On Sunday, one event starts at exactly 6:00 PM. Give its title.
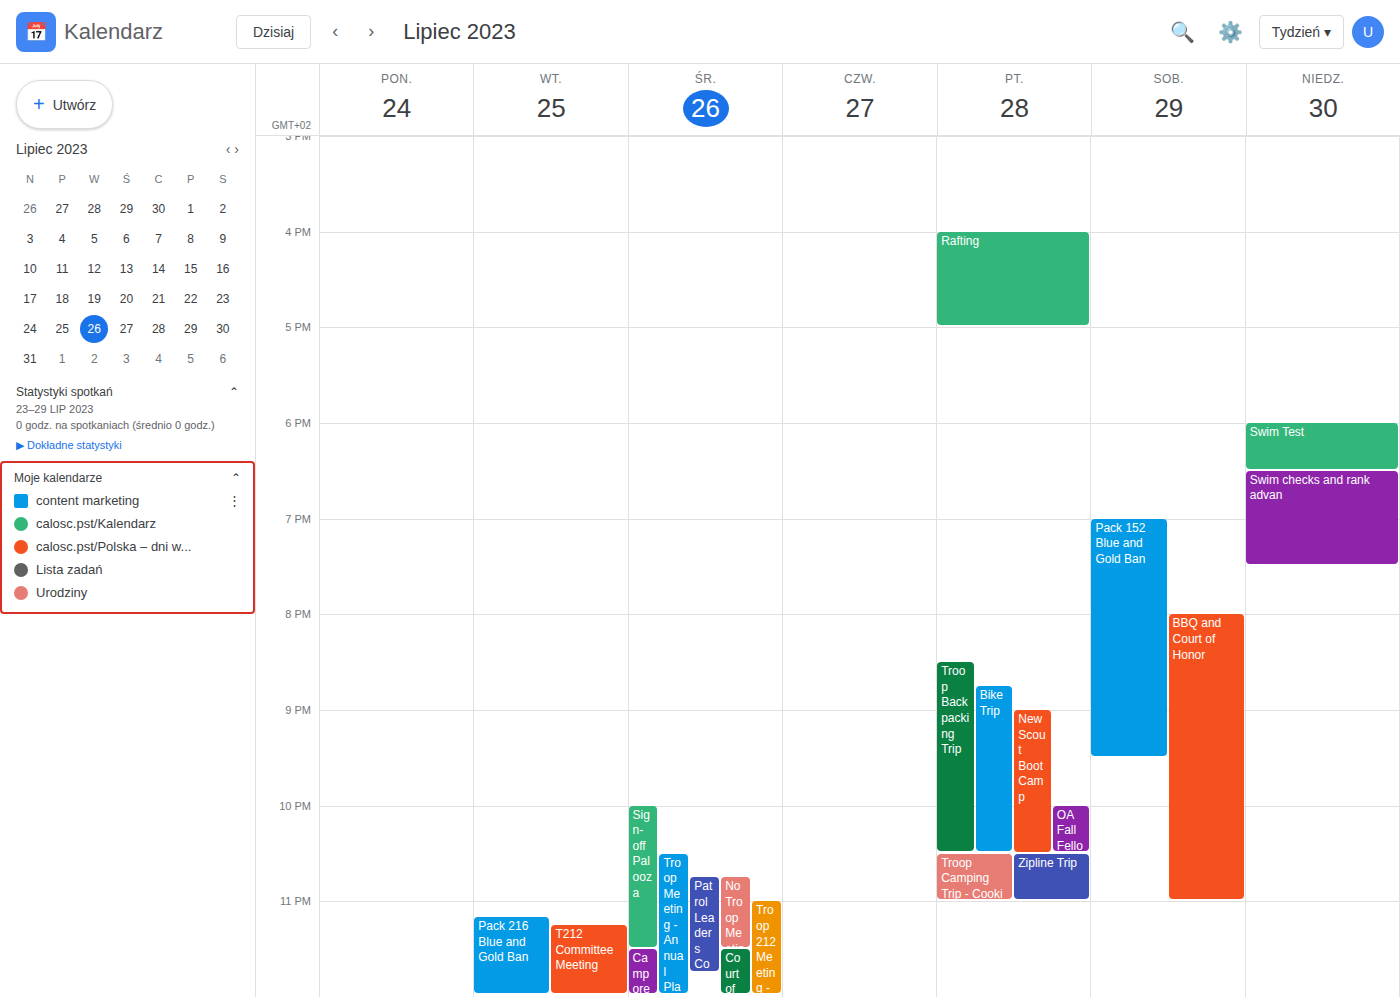
"Swim Test"